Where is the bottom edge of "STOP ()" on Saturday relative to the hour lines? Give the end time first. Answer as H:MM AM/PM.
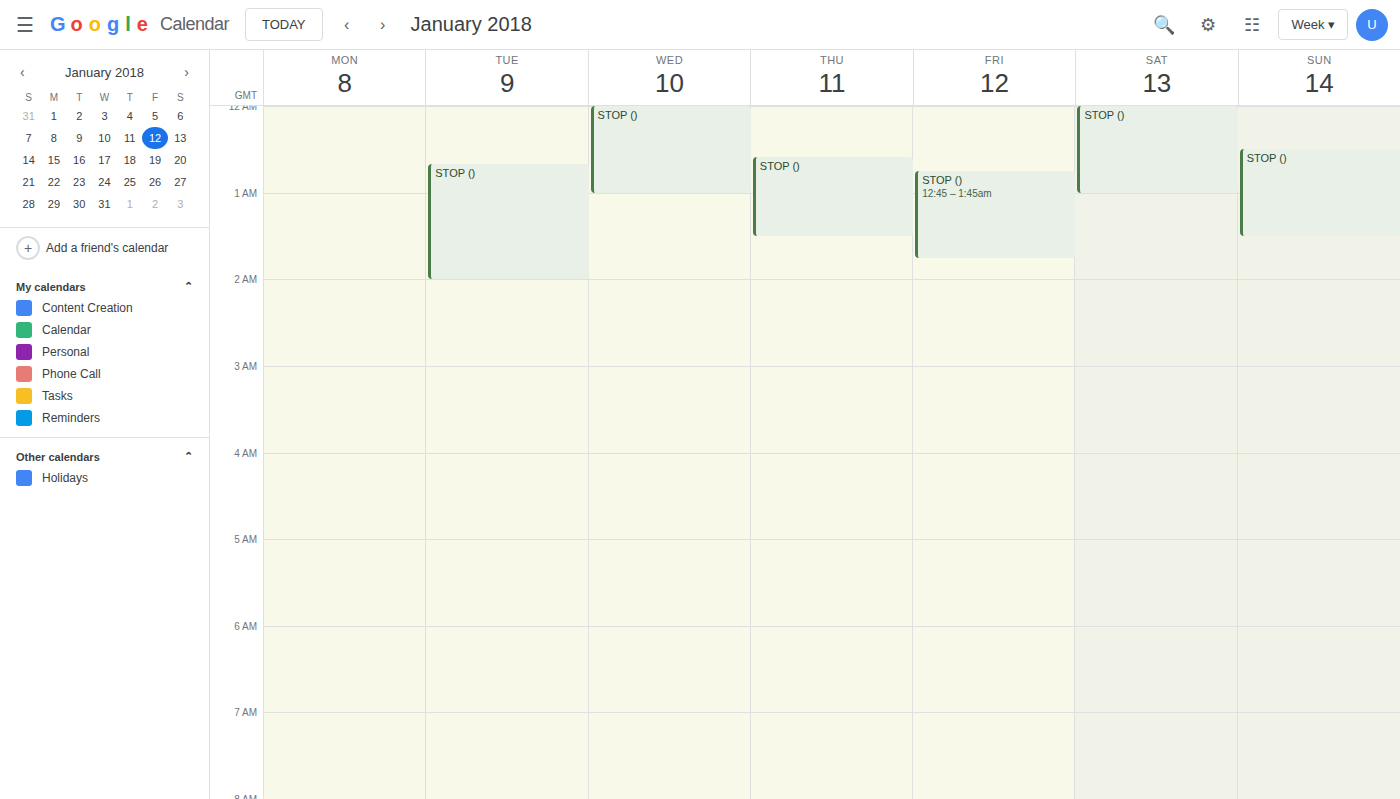
1:00 AM -- exactly on the 1 AM line.